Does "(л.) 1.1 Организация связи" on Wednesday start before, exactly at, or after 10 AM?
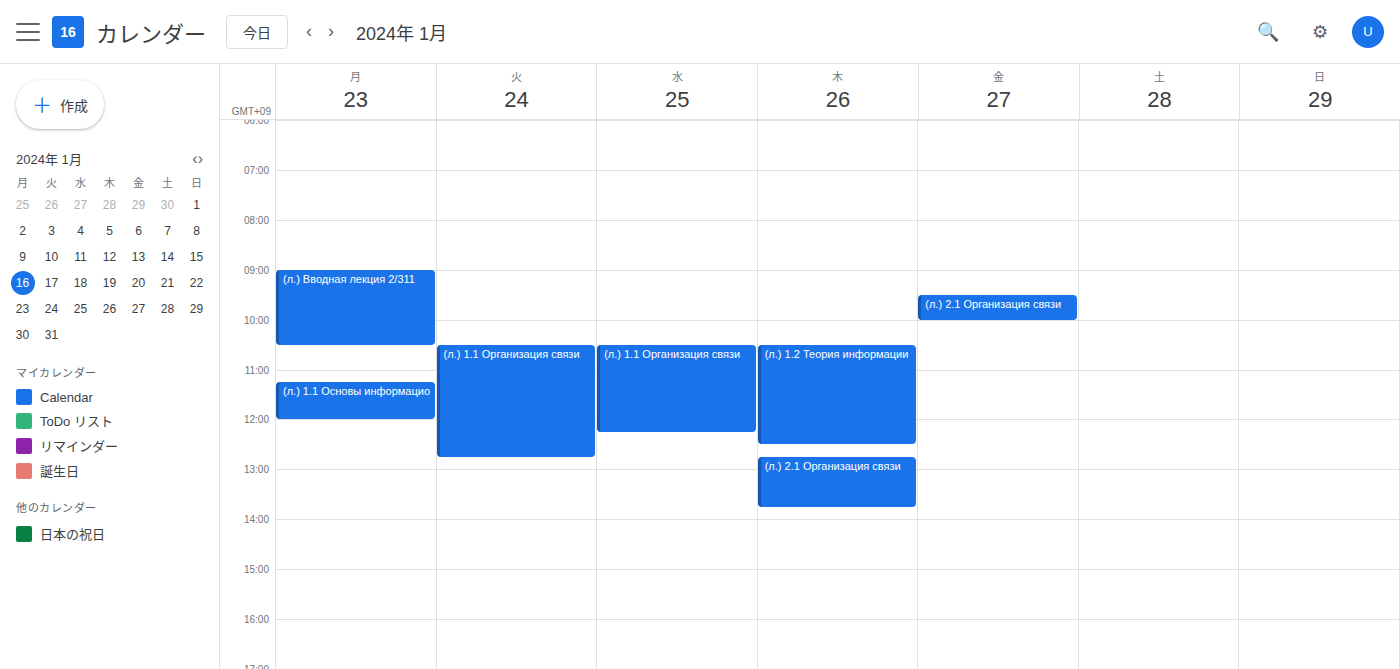
10:30 AM -- after 10 AM, 30 minutes below the 10 AM line.